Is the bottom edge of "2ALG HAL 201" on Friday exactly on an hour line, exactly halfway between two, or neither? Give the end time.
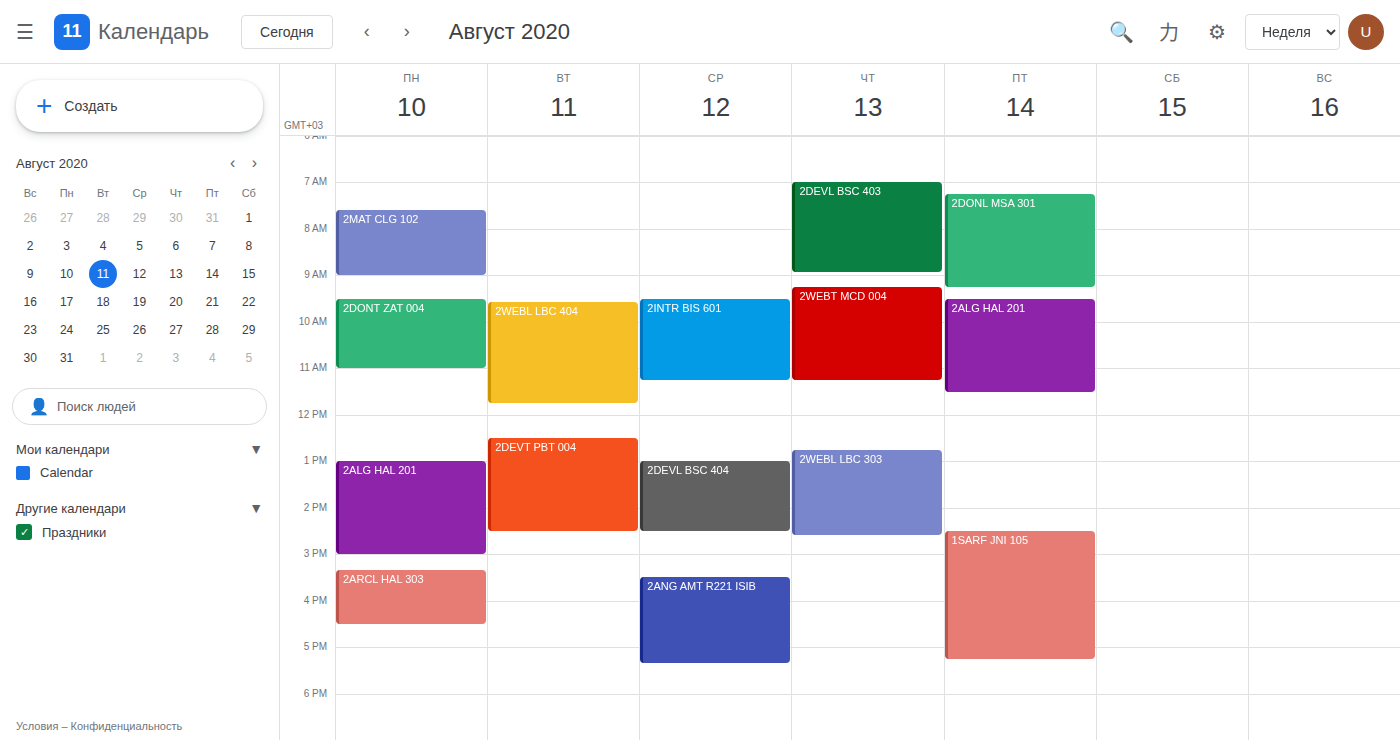
11:30 -- halfway between the 11:00 and 12:00 lines.